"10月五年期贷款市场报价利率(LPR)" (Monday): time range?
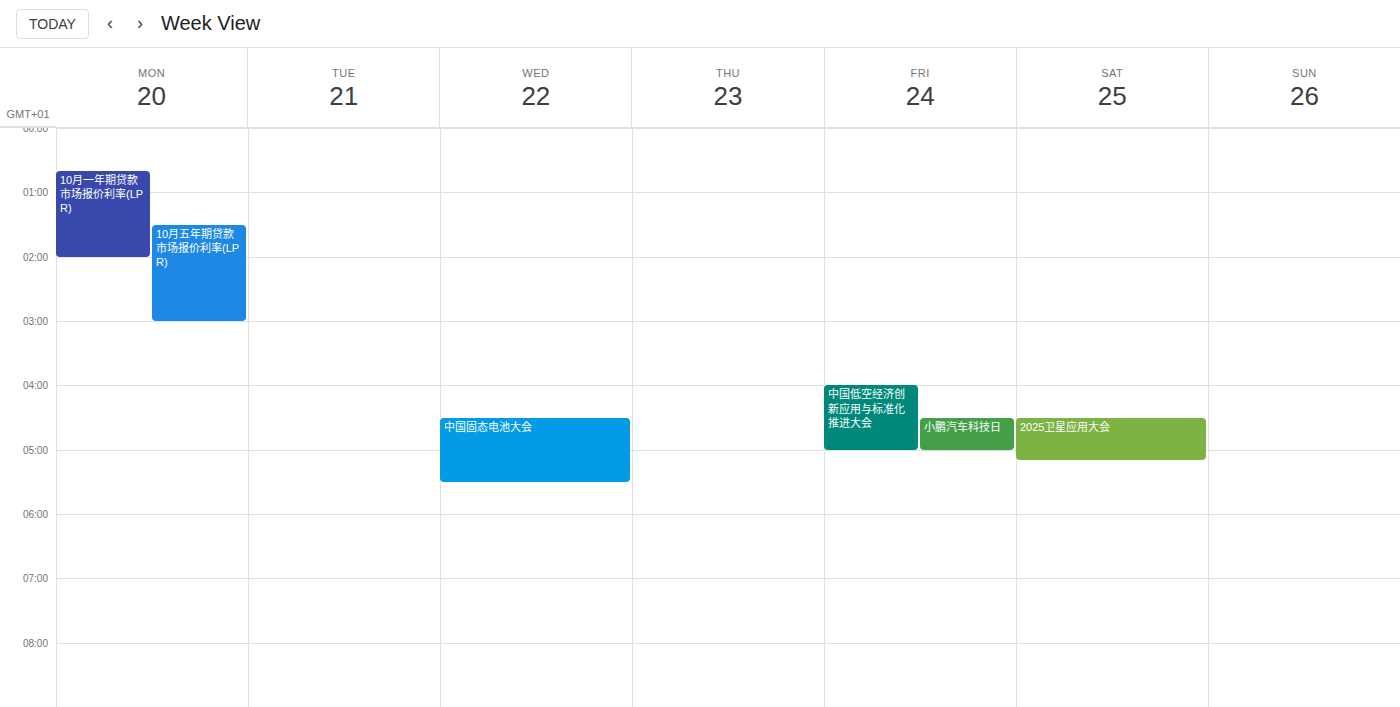
1:30 AM to 3:00 AM